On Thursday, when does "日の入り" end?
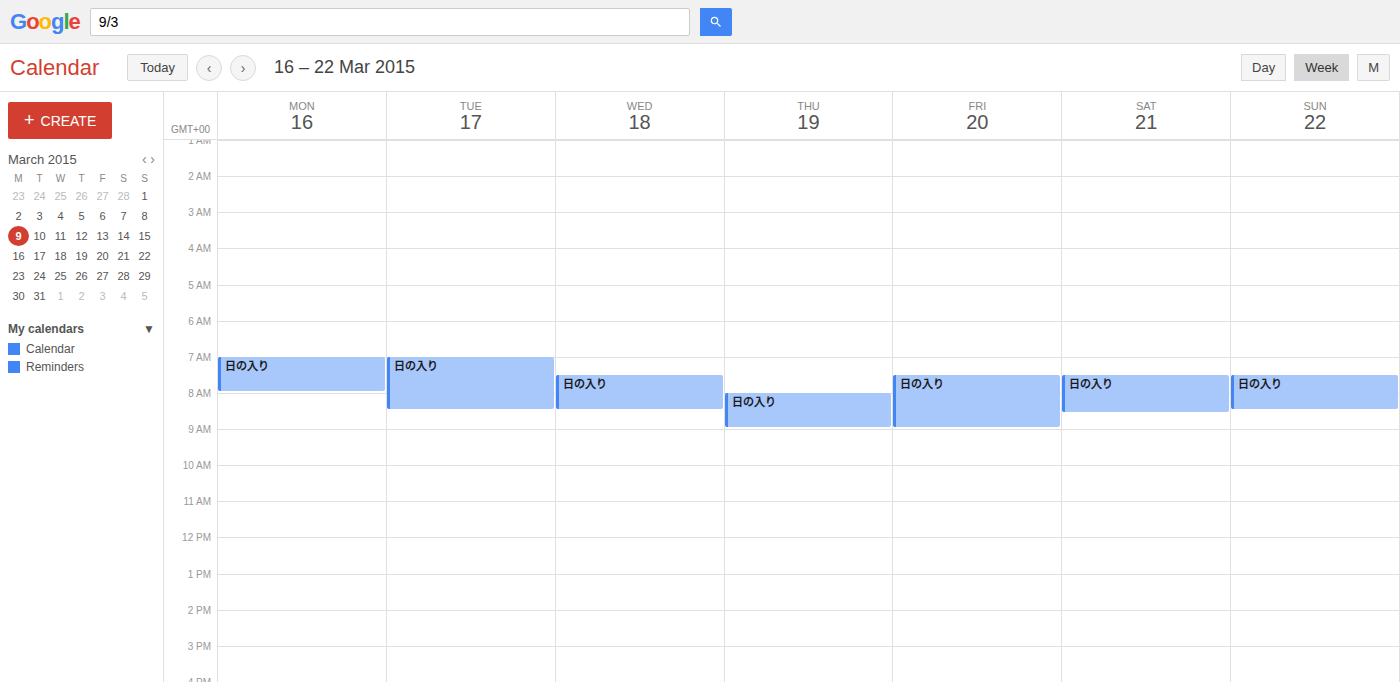
9:00 AM